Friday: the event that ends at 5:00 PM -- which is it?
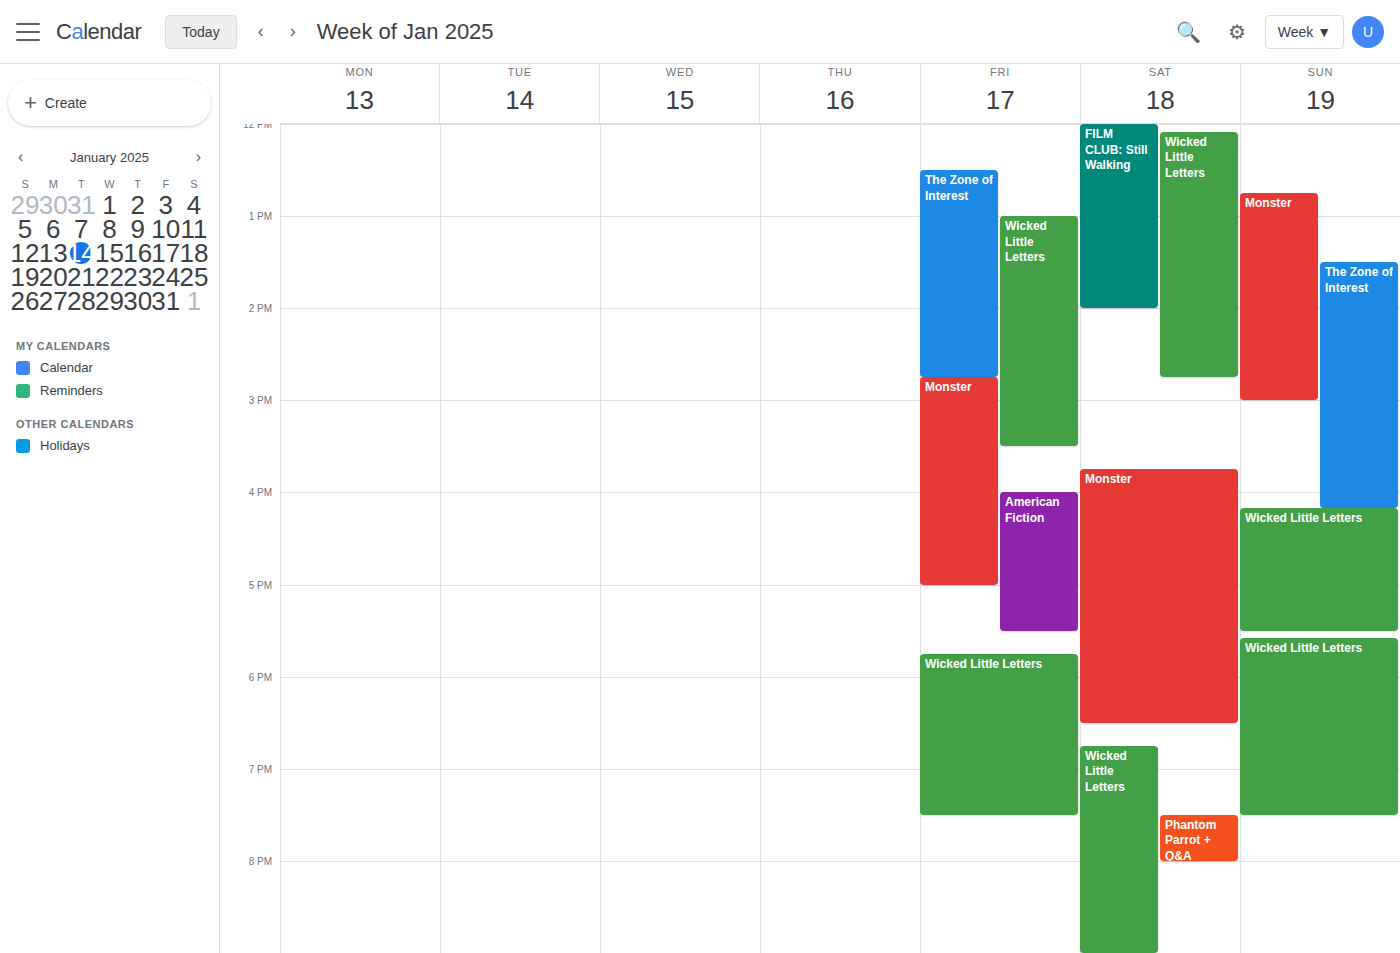
"Monster"